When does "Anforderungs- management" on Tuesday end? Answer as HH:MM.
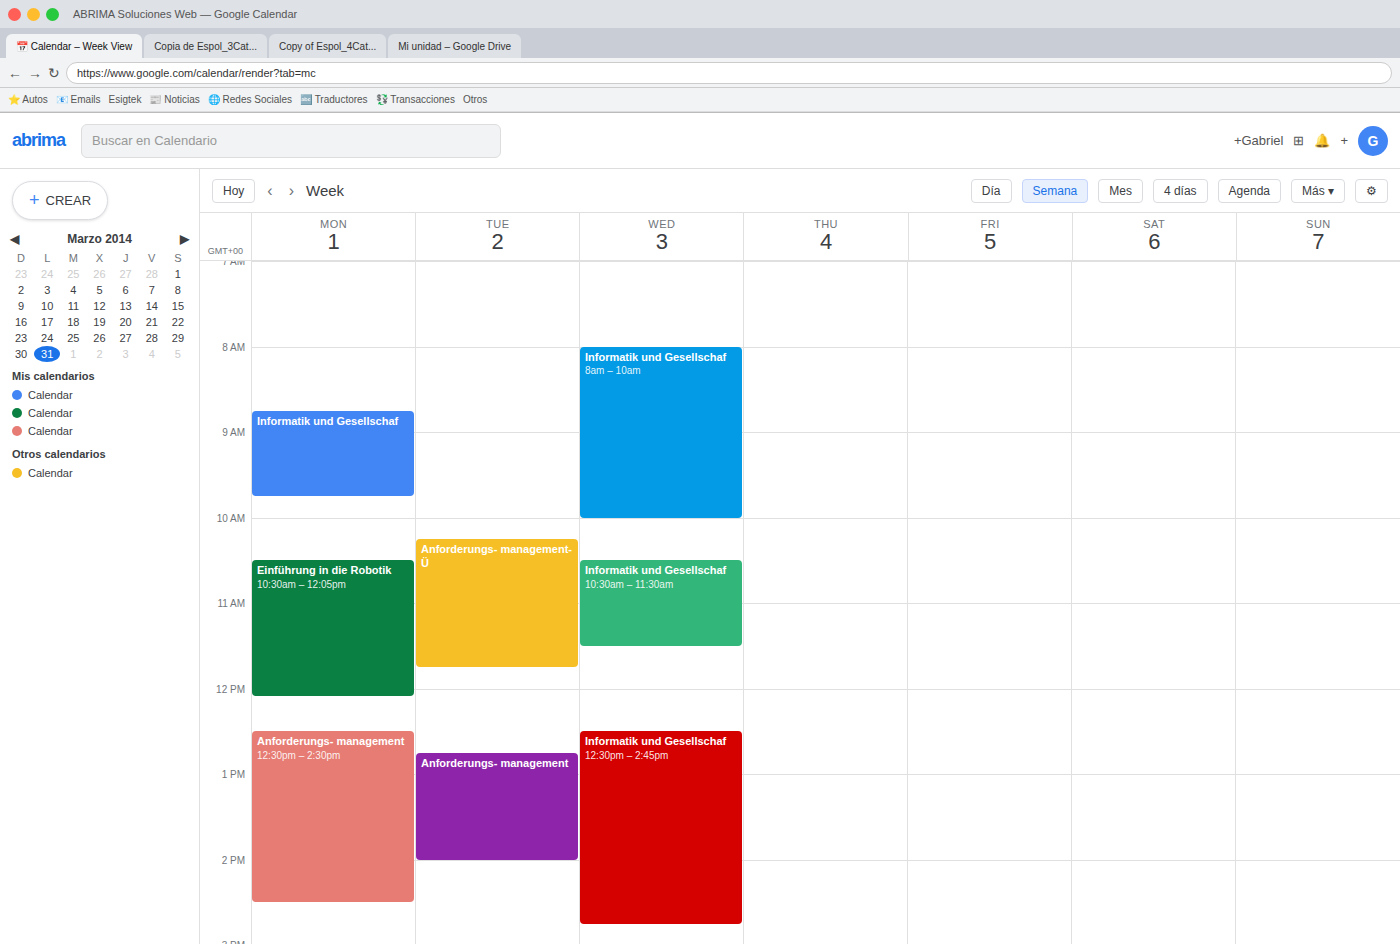
14:00